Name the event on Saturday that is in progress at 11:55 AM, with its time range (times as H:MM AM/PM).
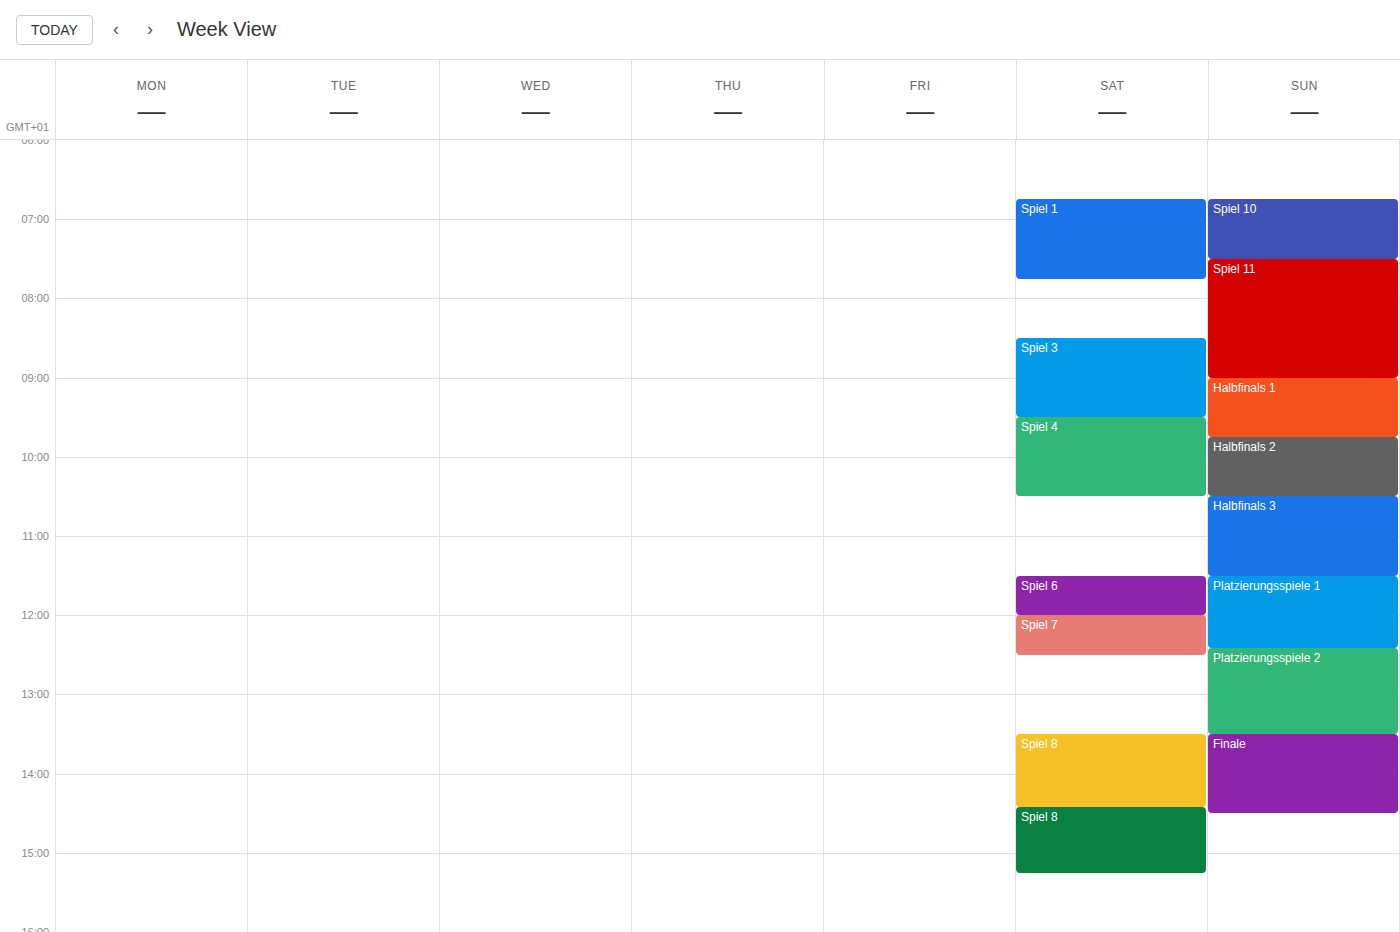
"Spiel 6", 11:30 AM to 12:00 PM